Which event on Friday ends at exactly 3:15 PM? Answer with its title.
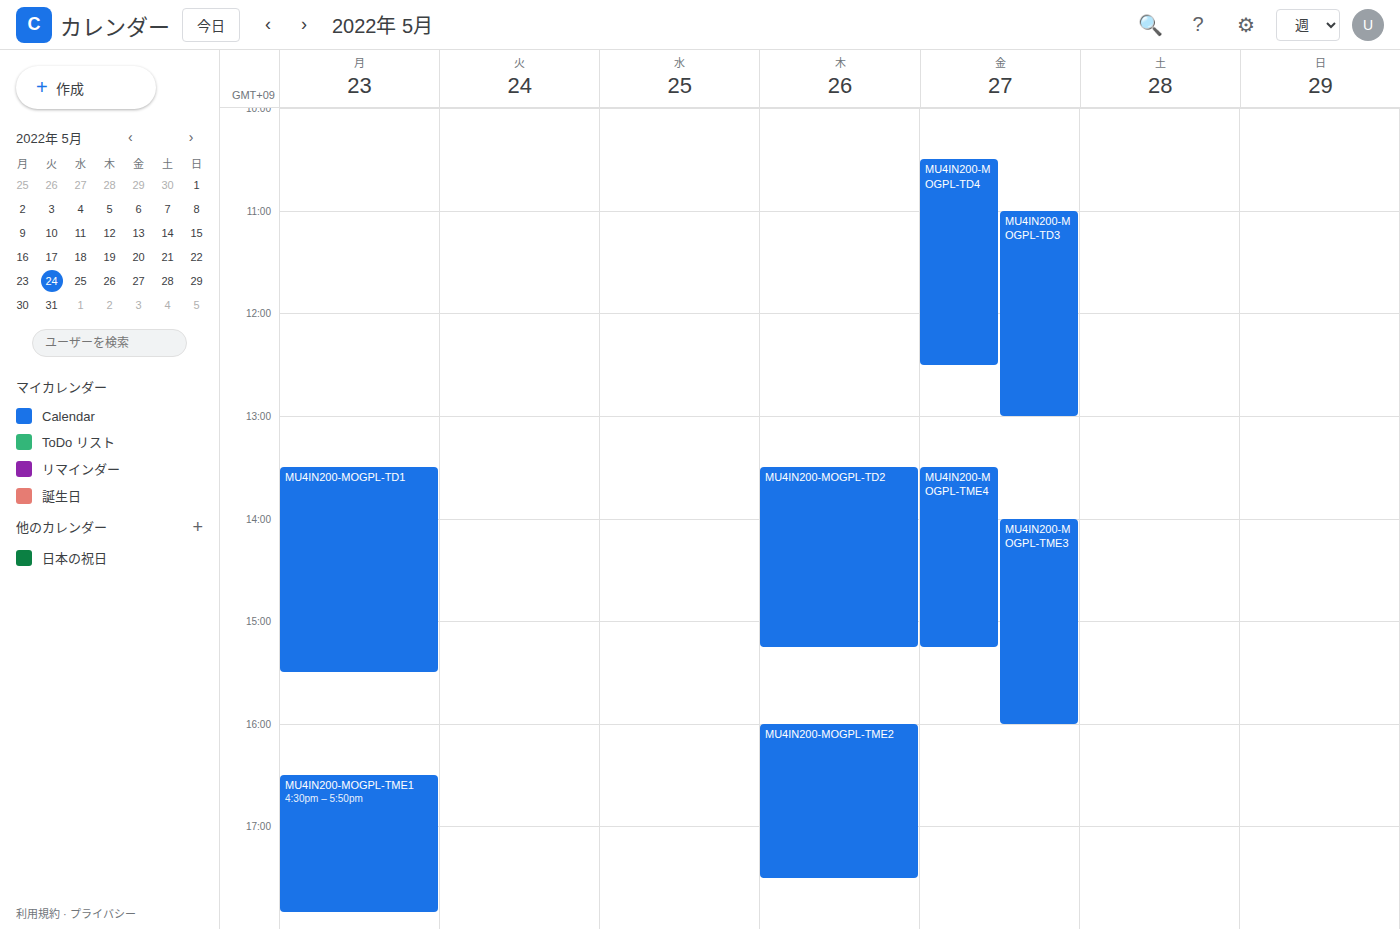
"MU4IN200-MOGPL-TME4"